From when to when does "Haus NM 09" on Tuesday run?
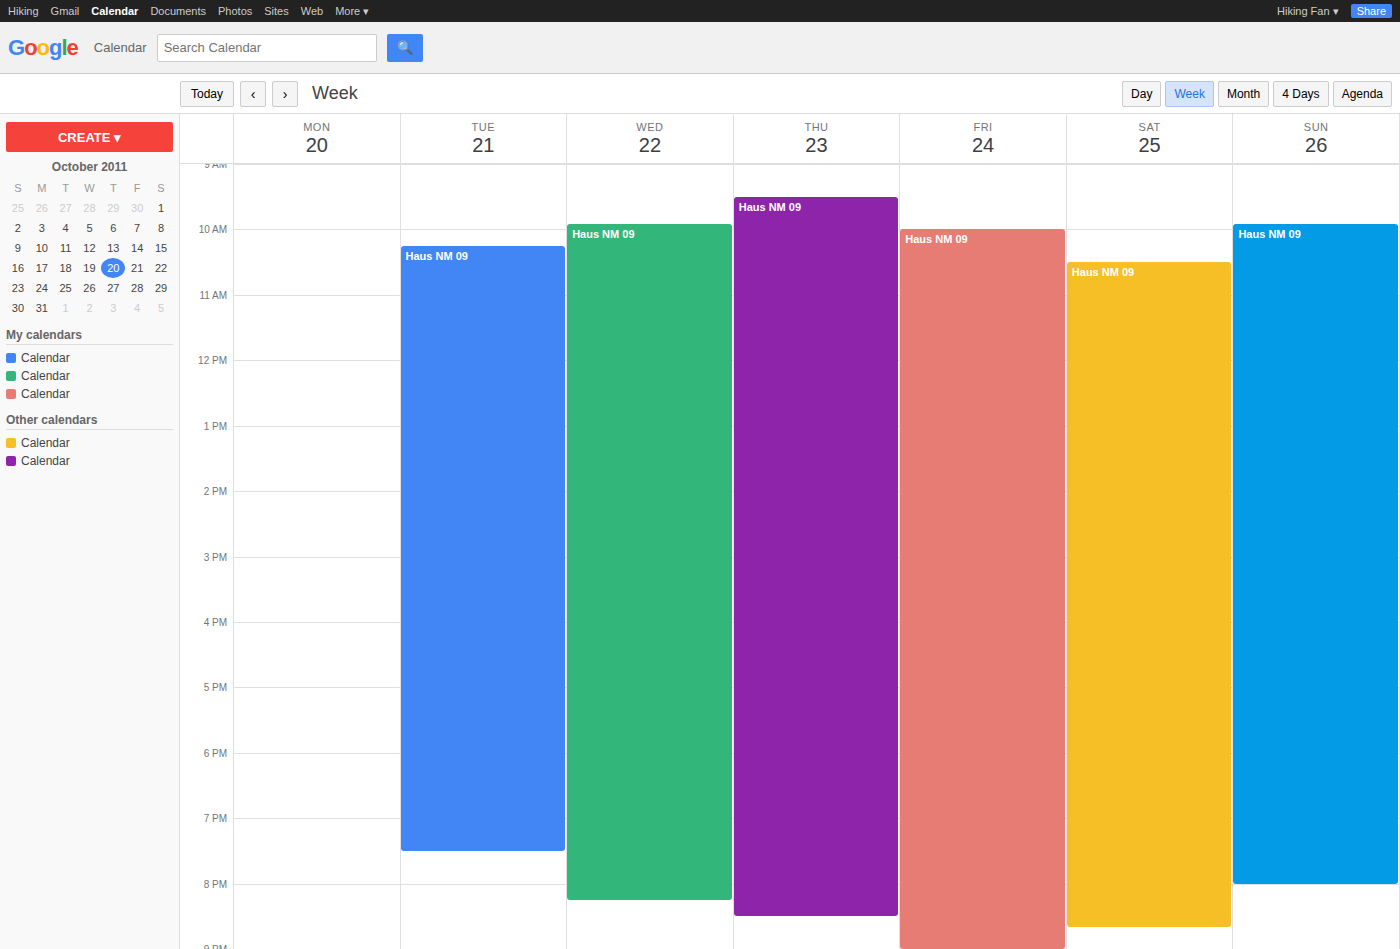
10:15 AM to 7:30 PM